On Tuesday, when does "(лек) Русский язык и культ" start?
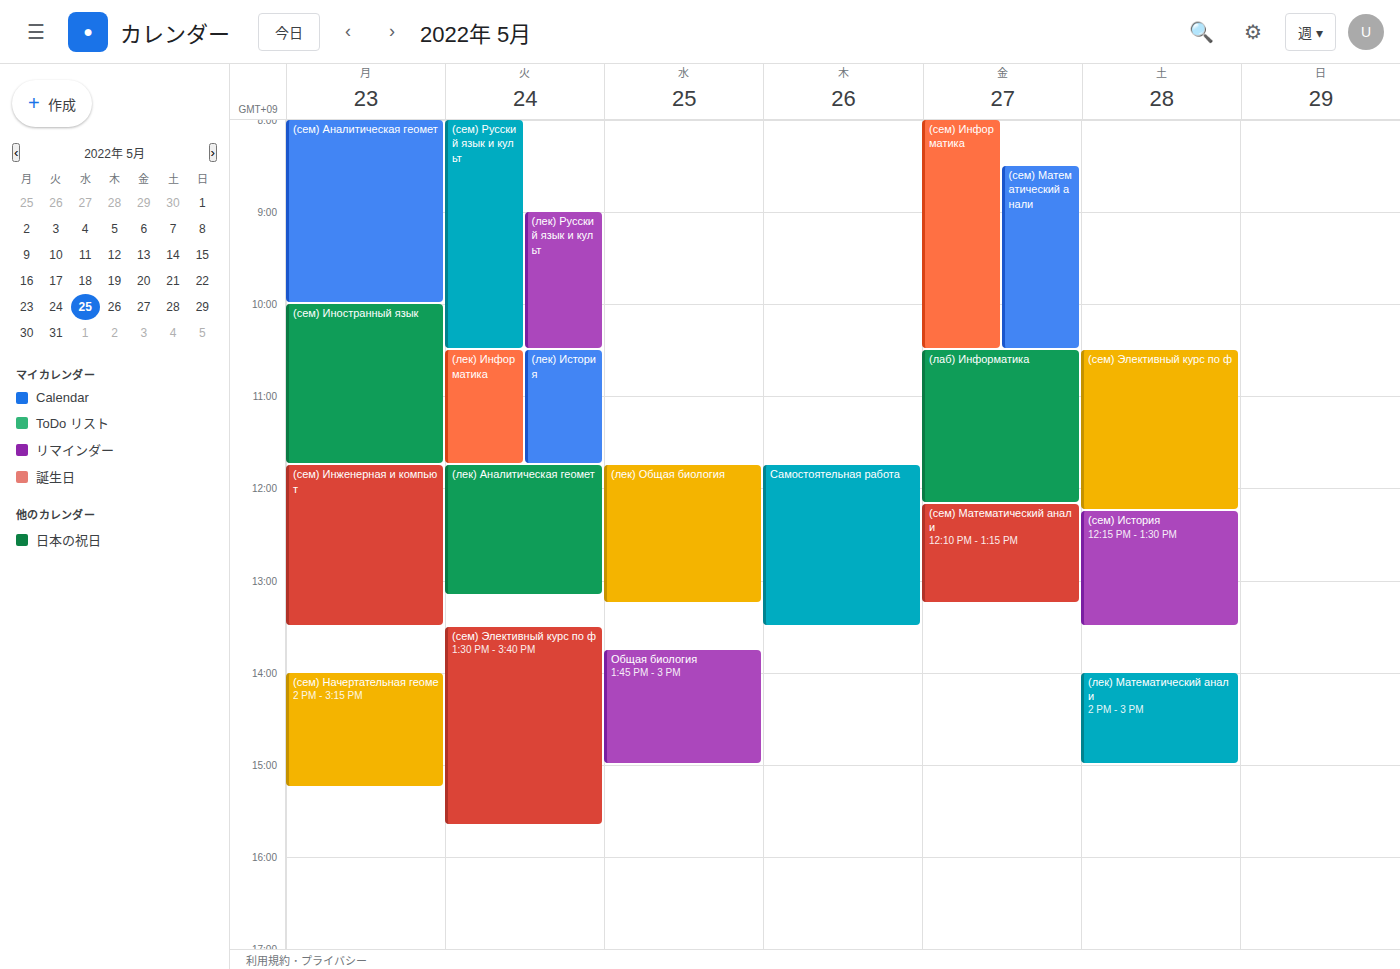
9:00 AM